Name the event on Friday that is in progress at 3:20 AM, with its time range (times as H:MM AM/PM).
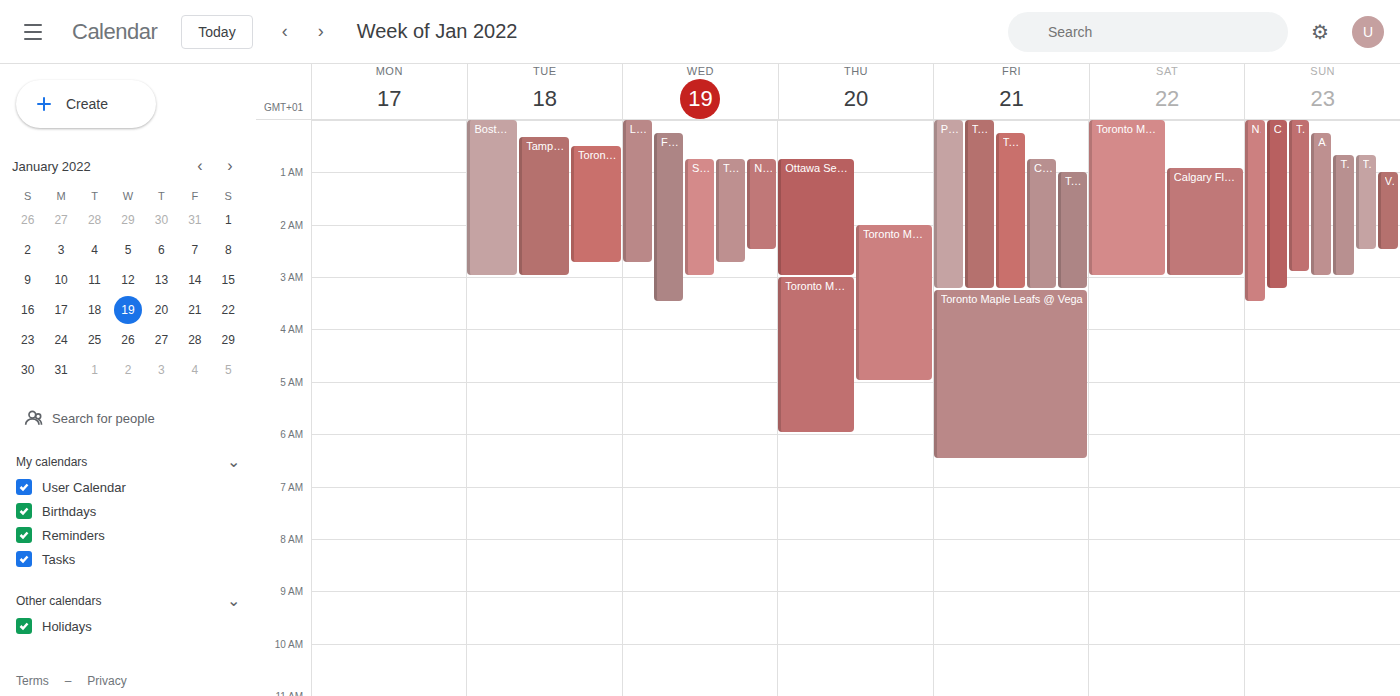
"Toronto Maple Leafs @ Vega", 3:15 AM to 6:30 AM